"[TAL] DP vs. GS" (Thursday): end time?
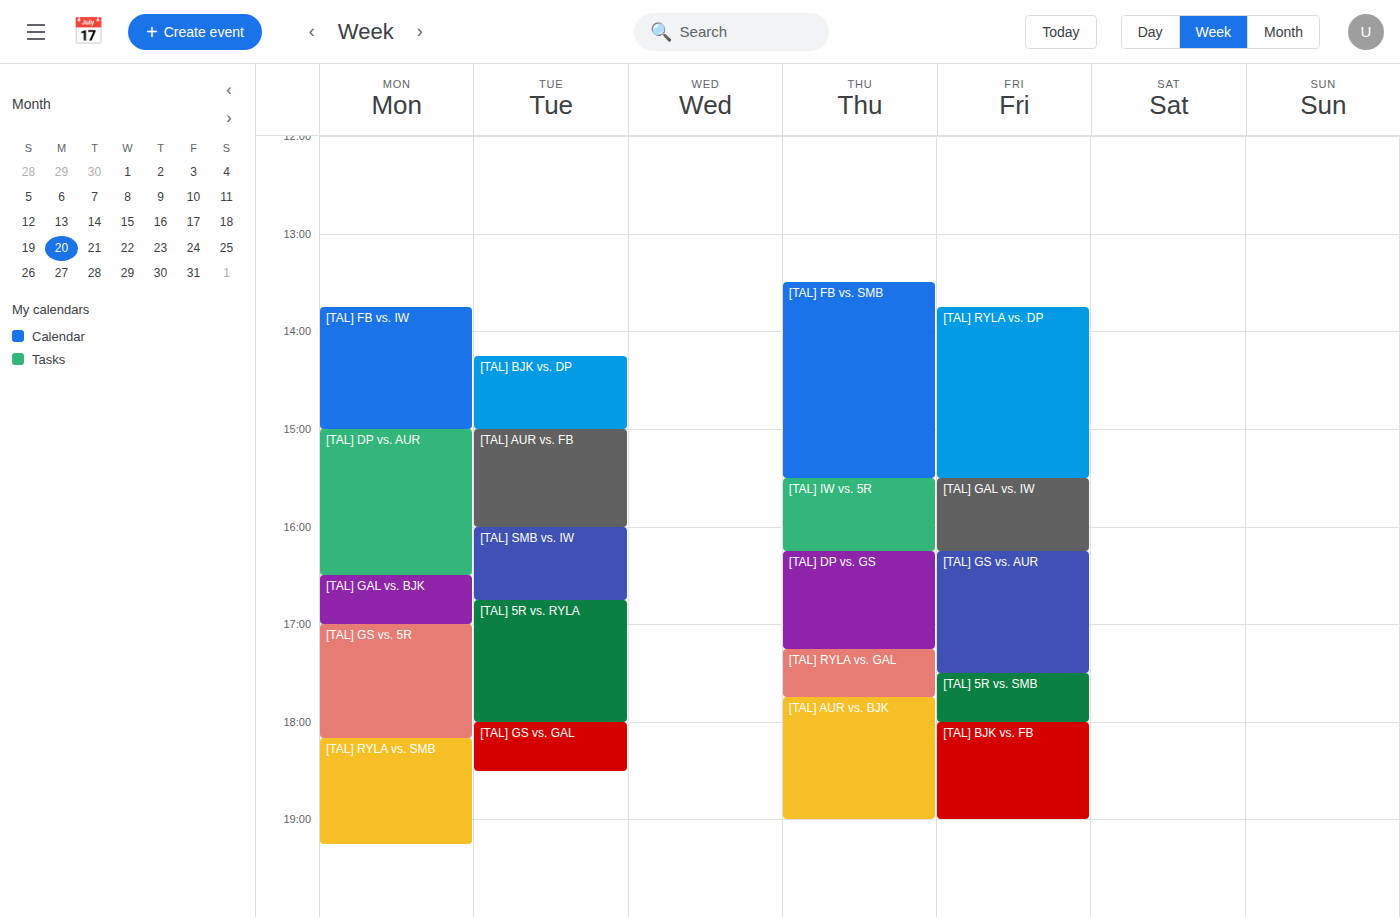
5:15 PM